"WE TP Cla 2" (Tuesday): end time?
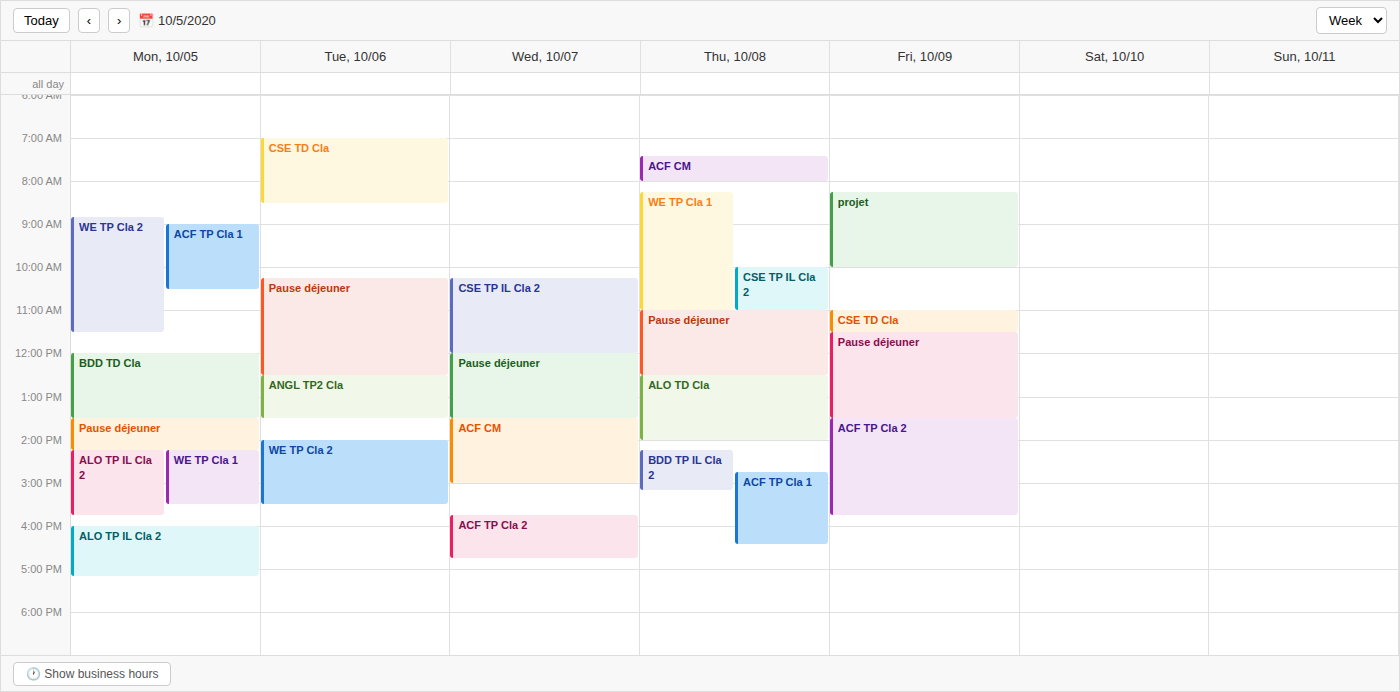
3:30 PM